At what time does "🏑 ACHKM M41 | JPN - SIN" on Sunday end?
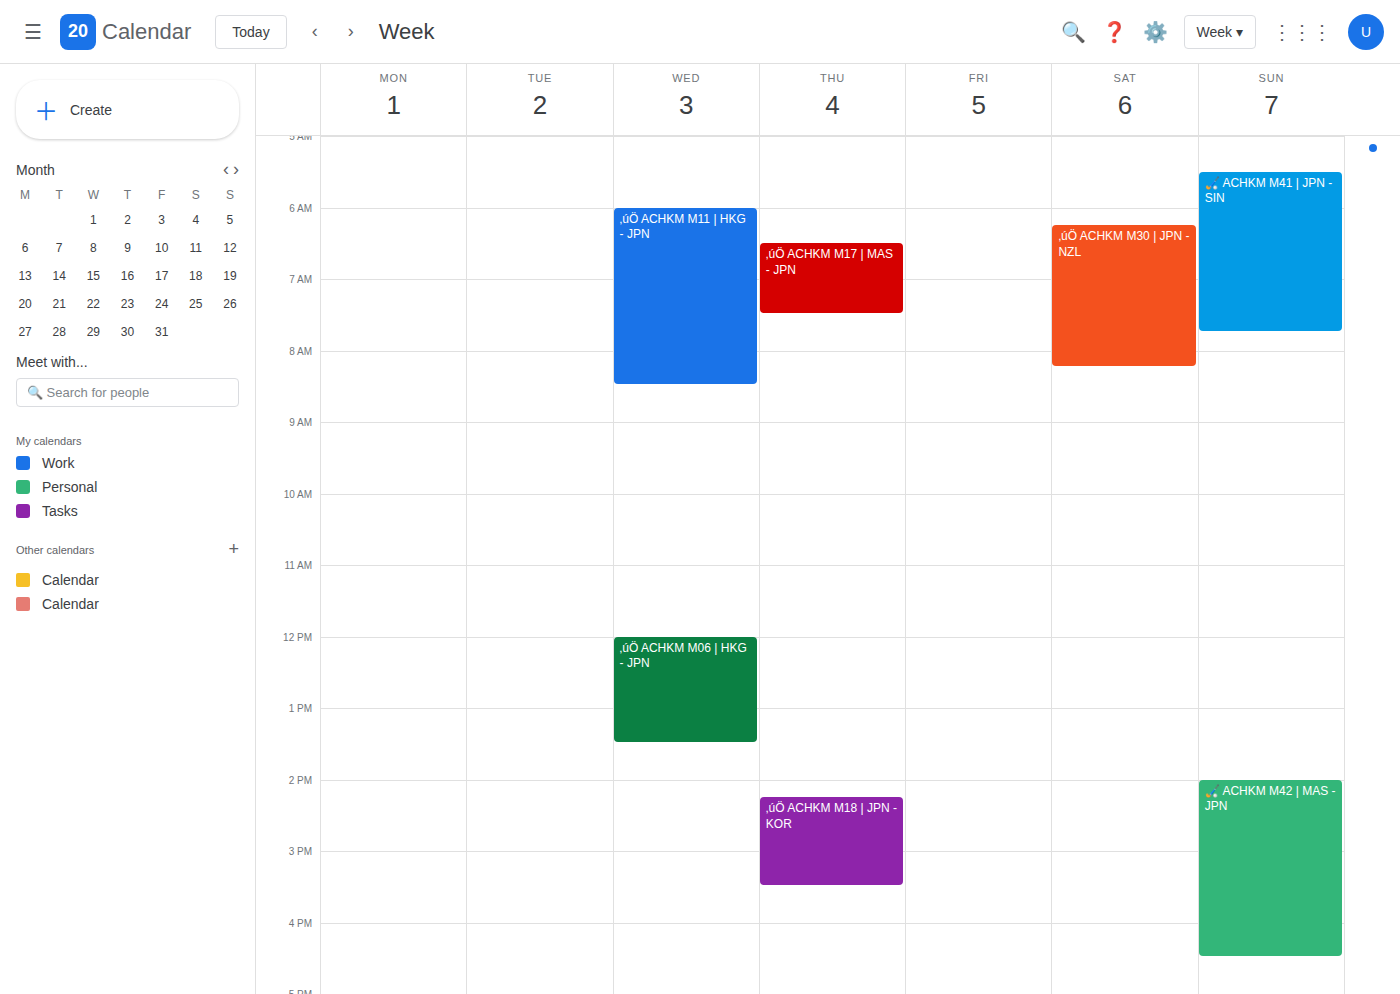
7:45 AM